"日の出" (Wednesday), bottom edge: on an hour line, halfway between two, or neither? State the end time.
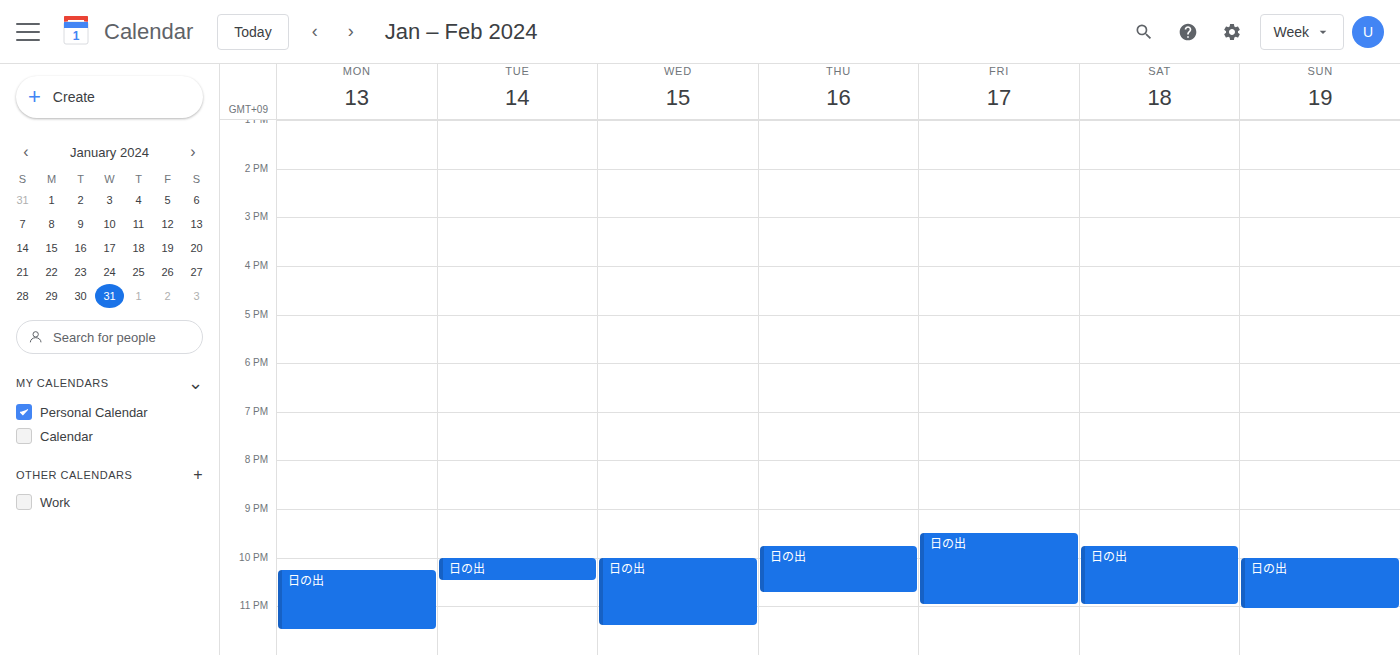
11:25 PM -- neither: 25 minutes below the 11 PM line and 35 minutes above the 12 AM line.